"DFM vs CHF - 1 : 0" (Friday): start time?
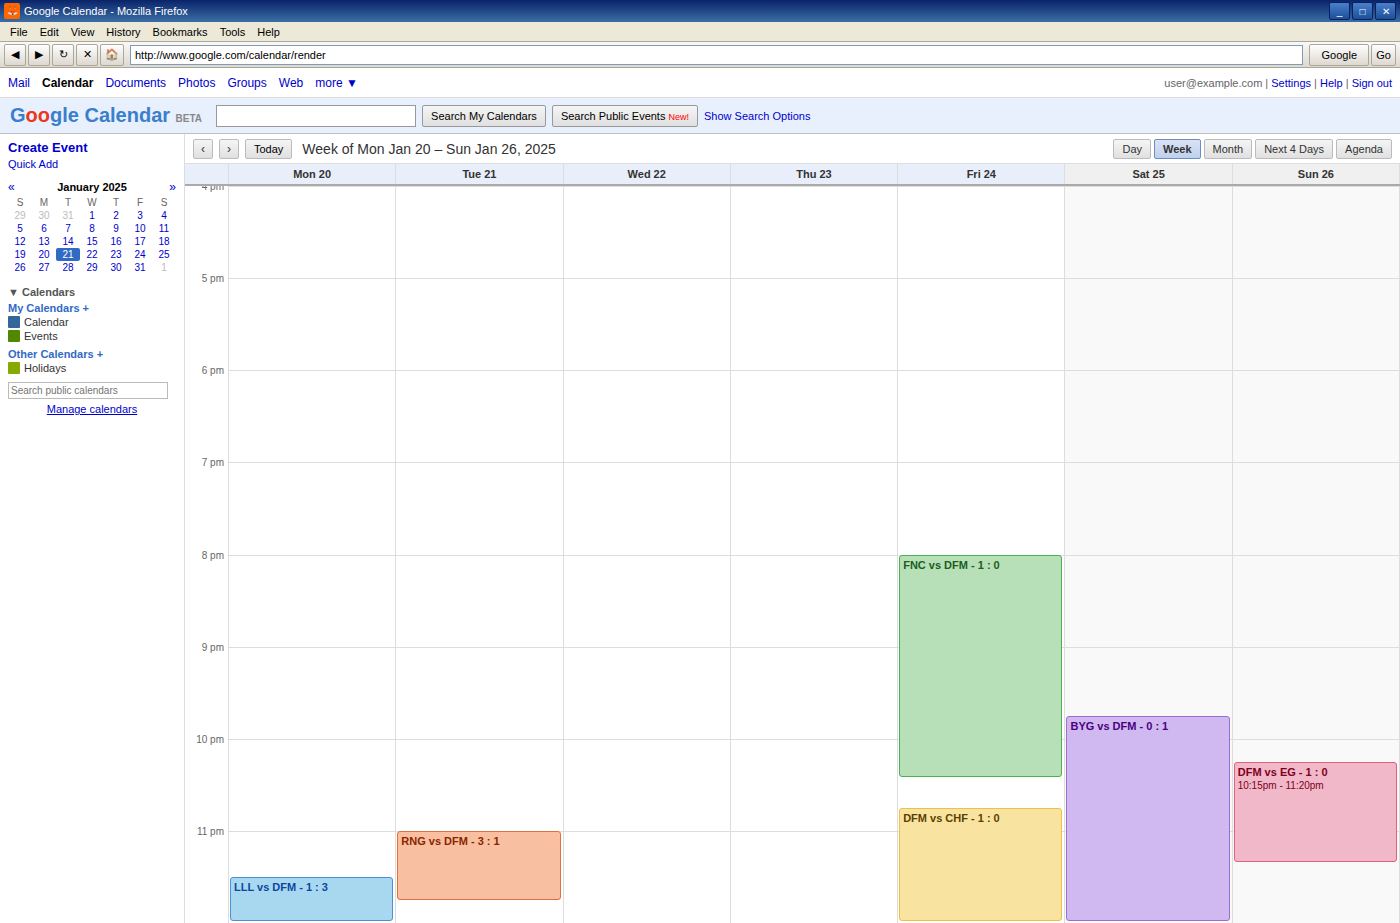
10:45 PM